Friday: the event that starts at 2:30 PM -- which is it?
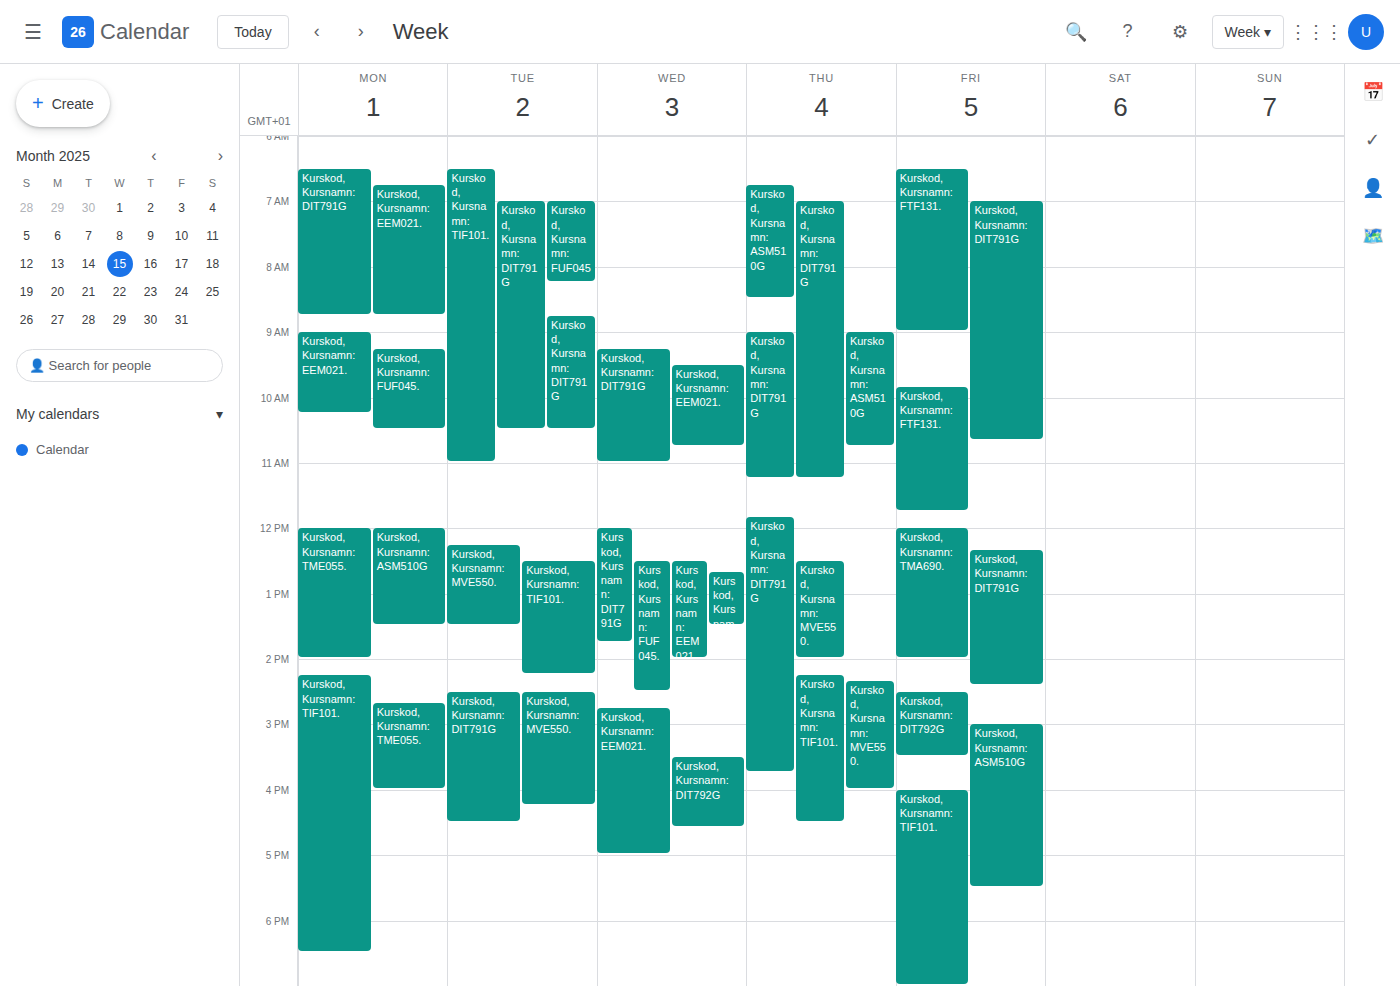
"Kurskod, Kursnamn: DIT792G"